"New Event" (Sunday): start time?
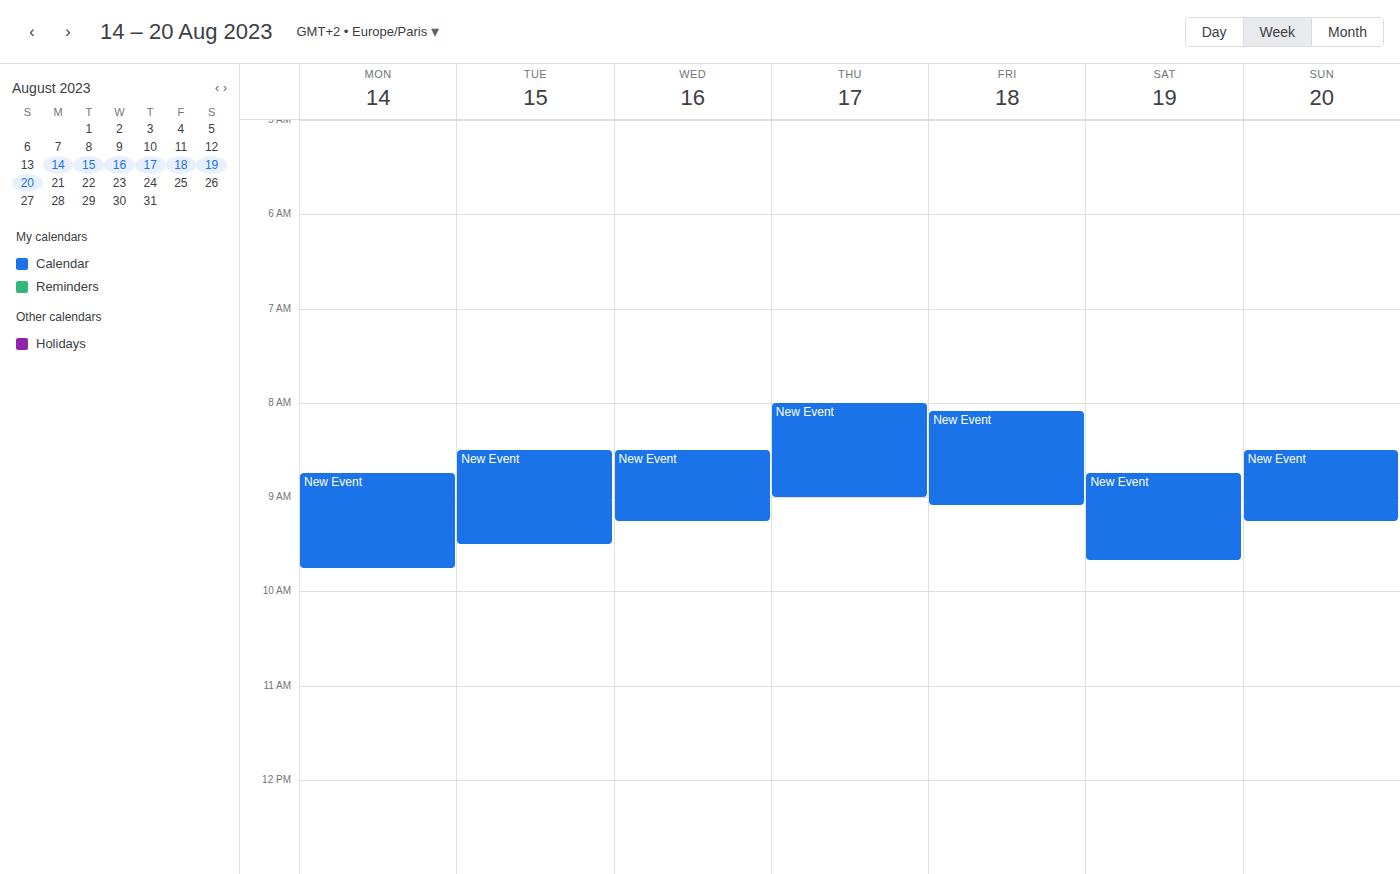
8:30 AM